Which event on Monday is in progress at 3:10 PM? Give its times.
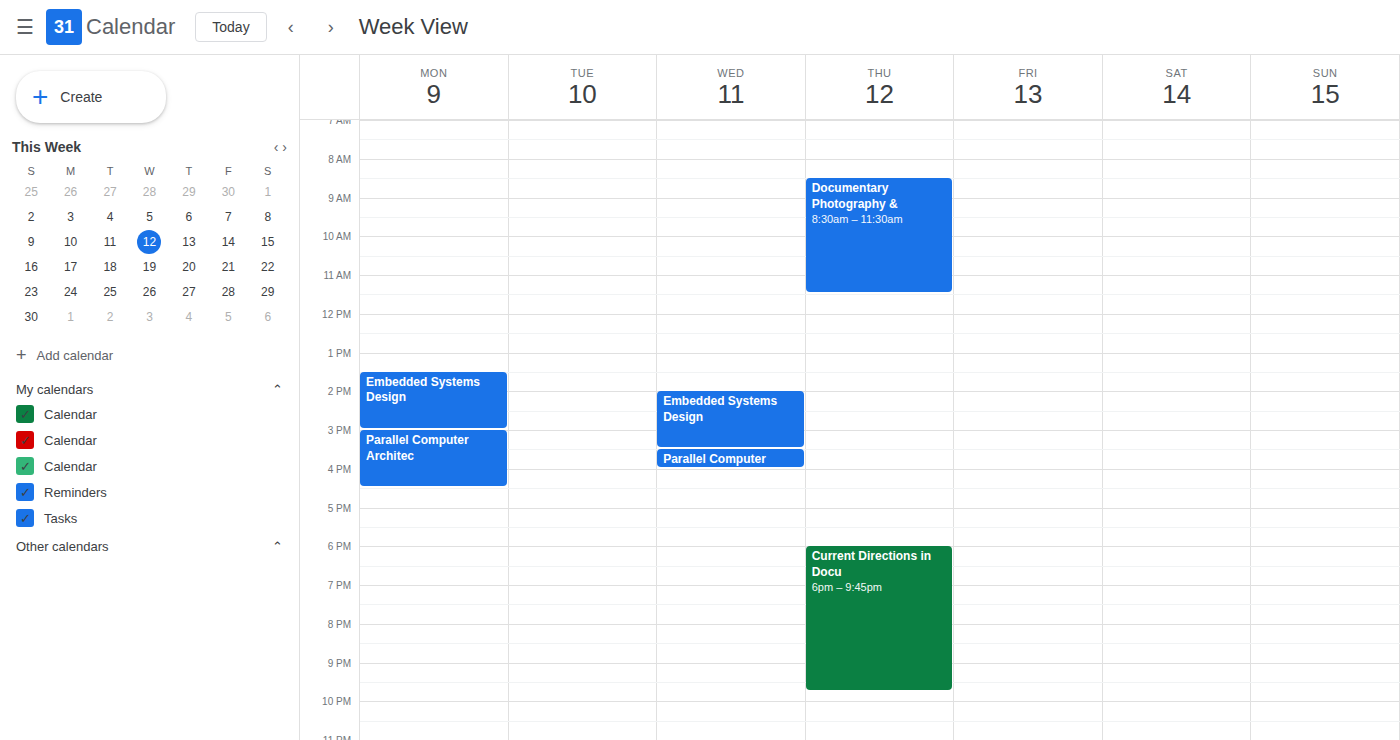
"Parallel Computer Architec", 3:00 PM to 4:30 PM